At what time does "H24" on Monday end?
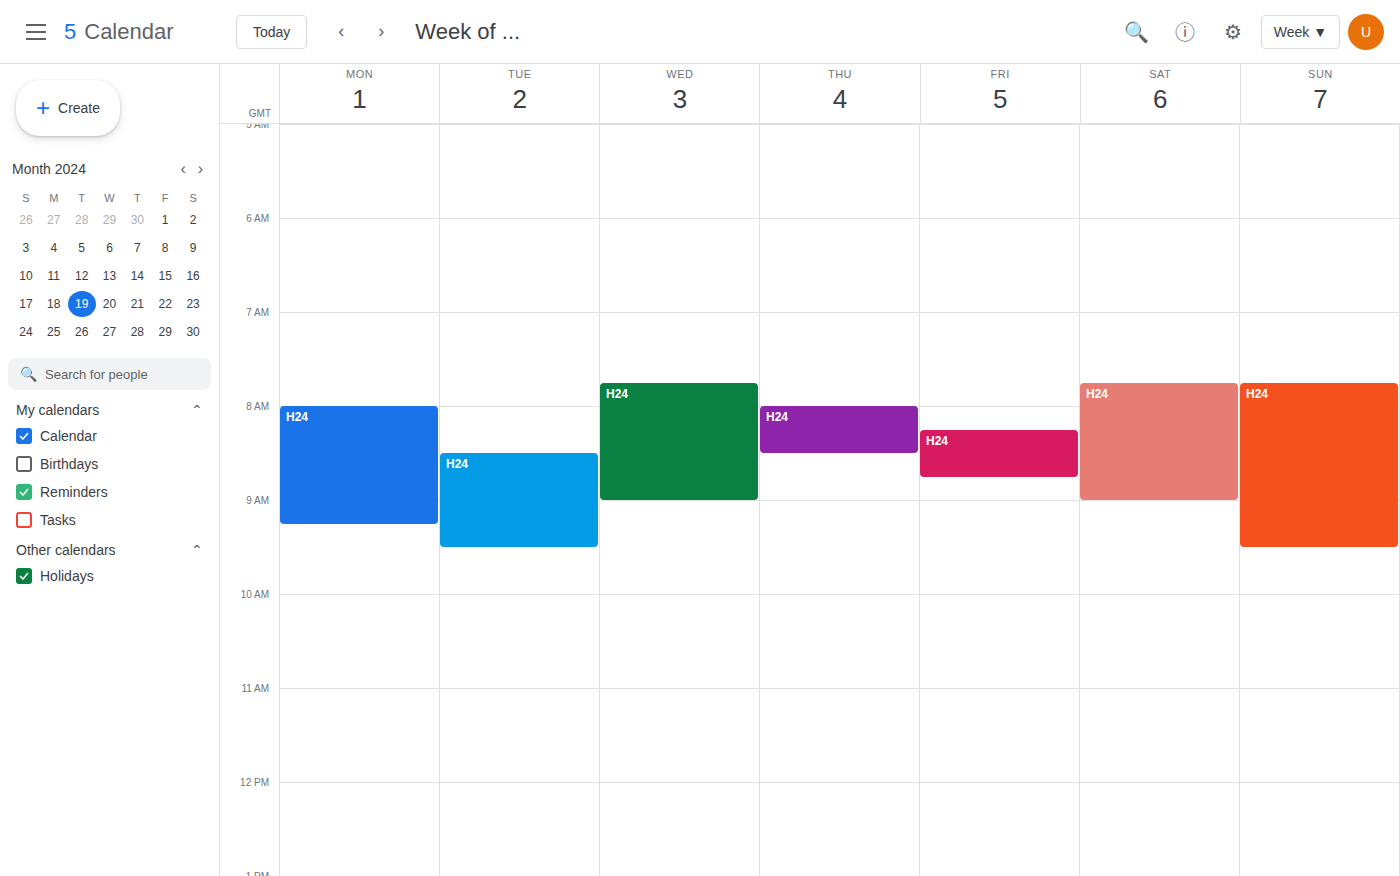
09:15